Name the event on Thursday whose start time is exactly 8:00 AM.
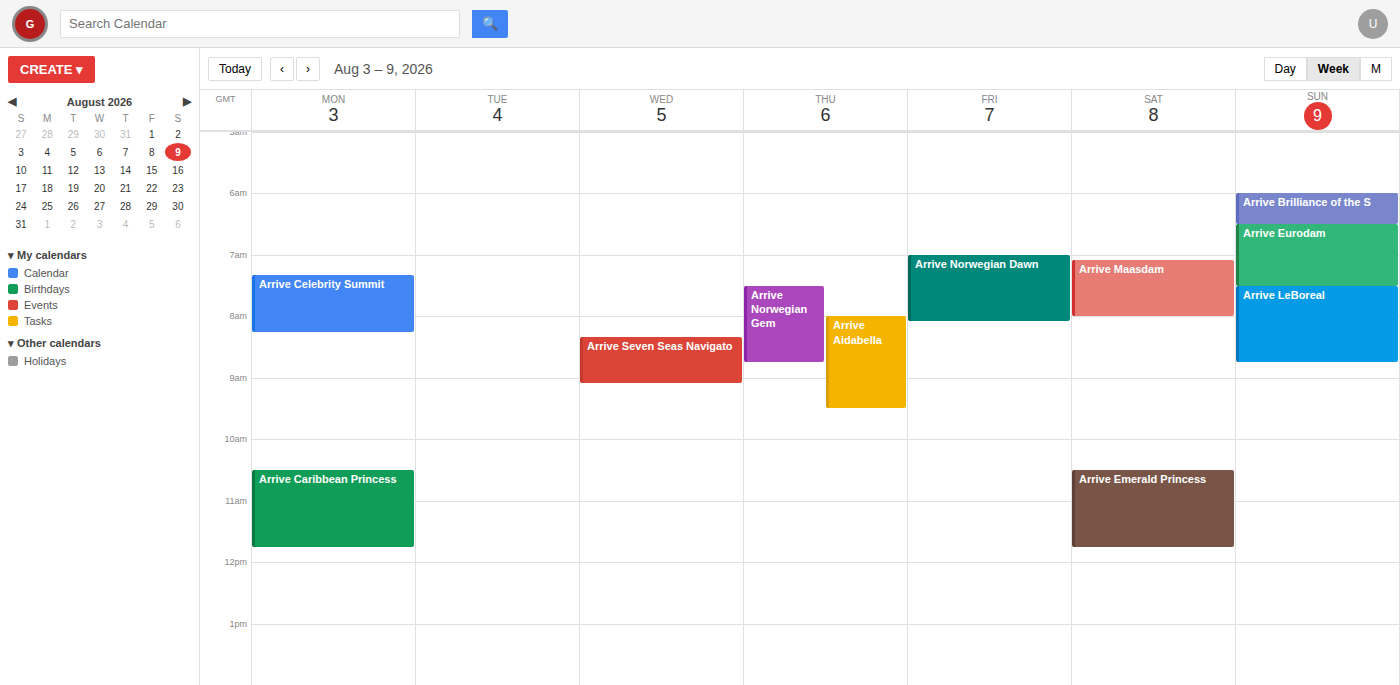
"Arrive Aidabella"